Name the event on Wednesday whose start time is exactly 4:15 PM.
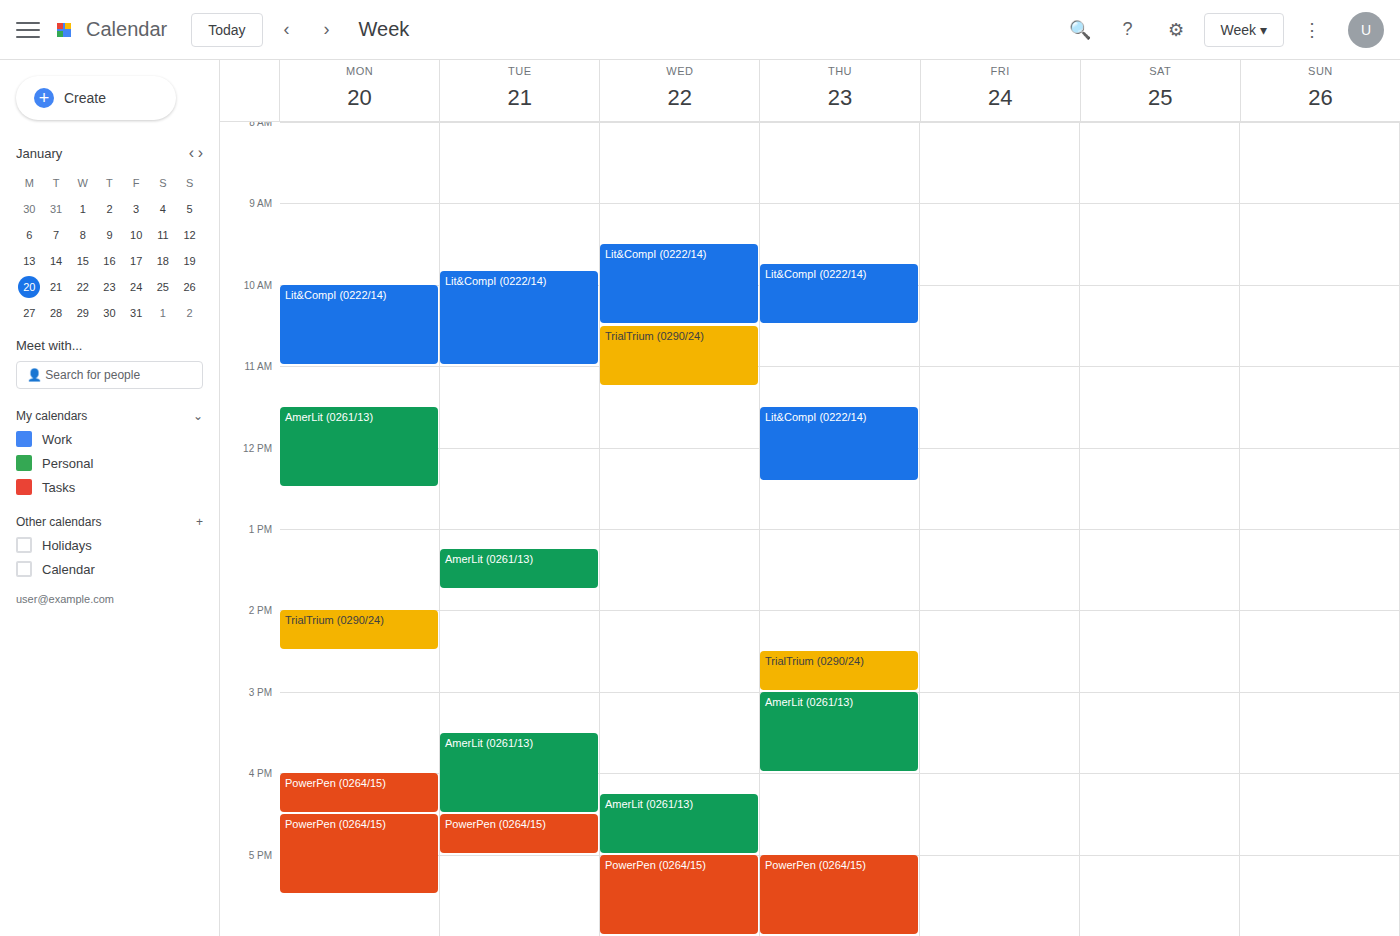
"AmerLit (0261/13)"